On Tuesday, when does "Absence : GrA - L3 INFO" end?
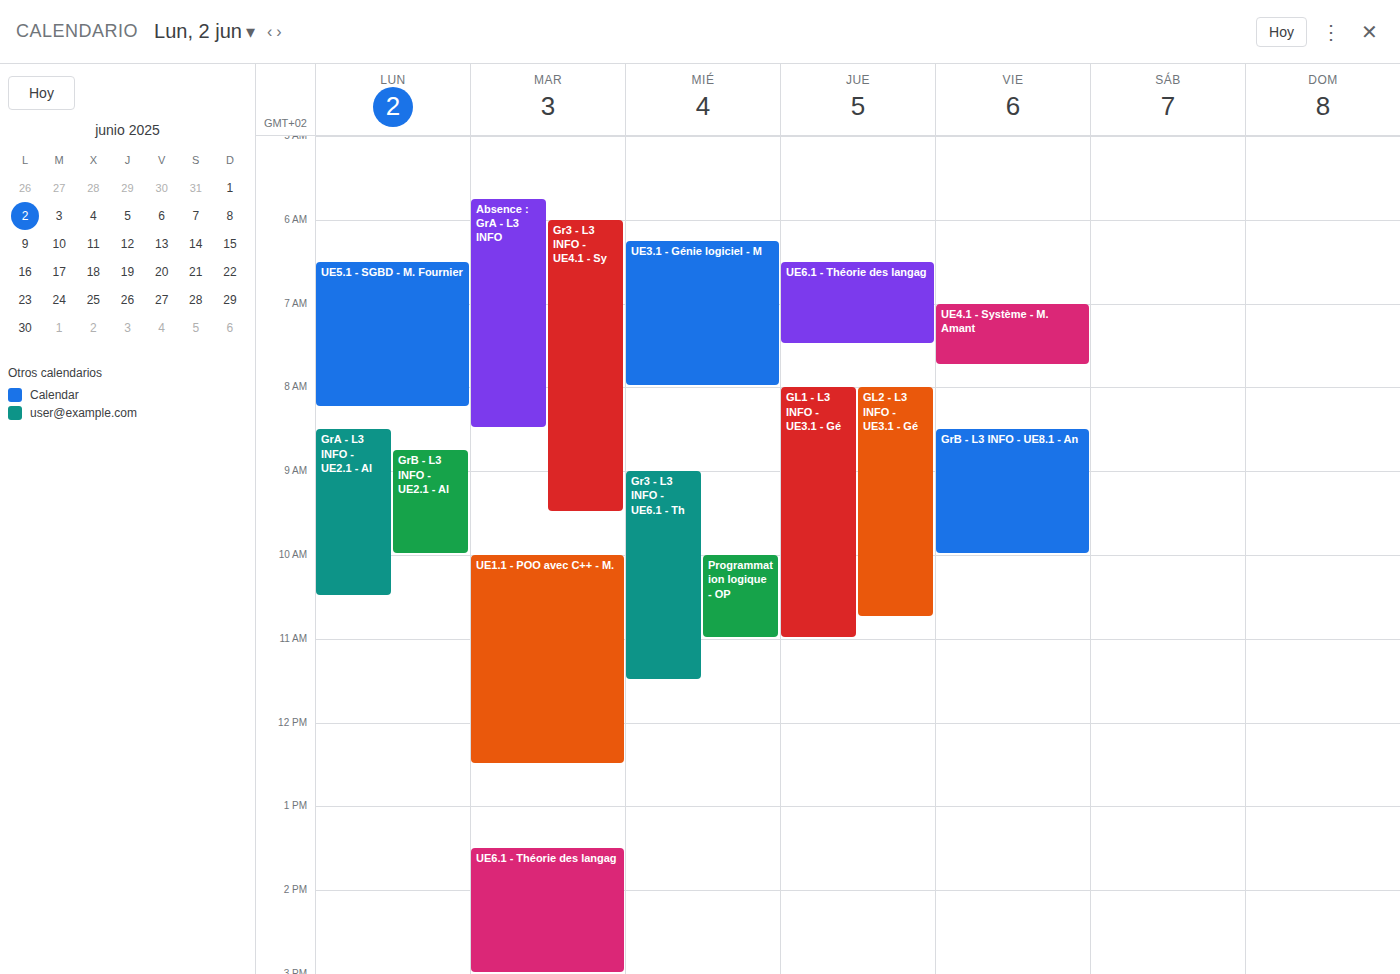
8:30 AM